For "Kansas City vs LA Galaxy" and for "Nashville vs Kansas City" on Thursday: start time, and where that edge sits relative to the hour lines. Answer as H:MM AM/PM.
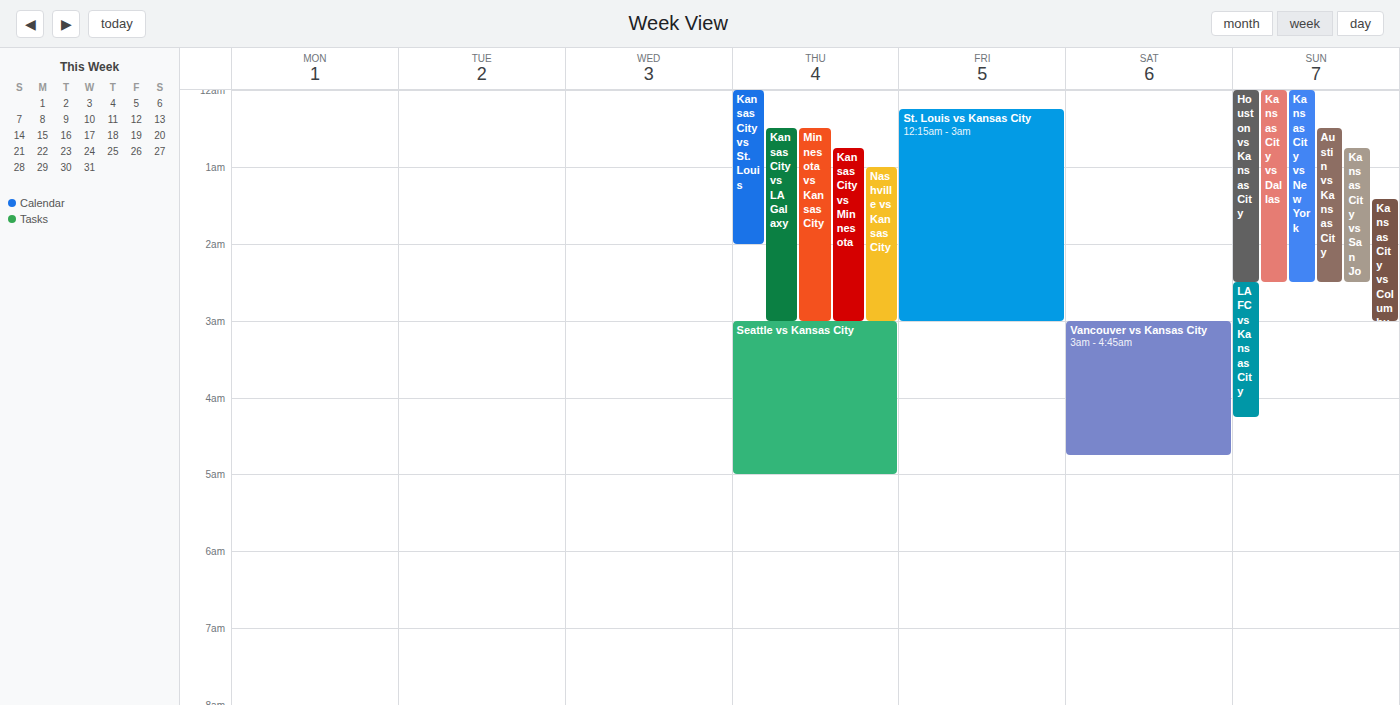
"Kansas City vs LA Galaxy": 12:30 AM, halfway between the 12 AM and 1 AM lines. "Nashville vs Kansas City": 1:00 AM, exactly on the 1 AM line.